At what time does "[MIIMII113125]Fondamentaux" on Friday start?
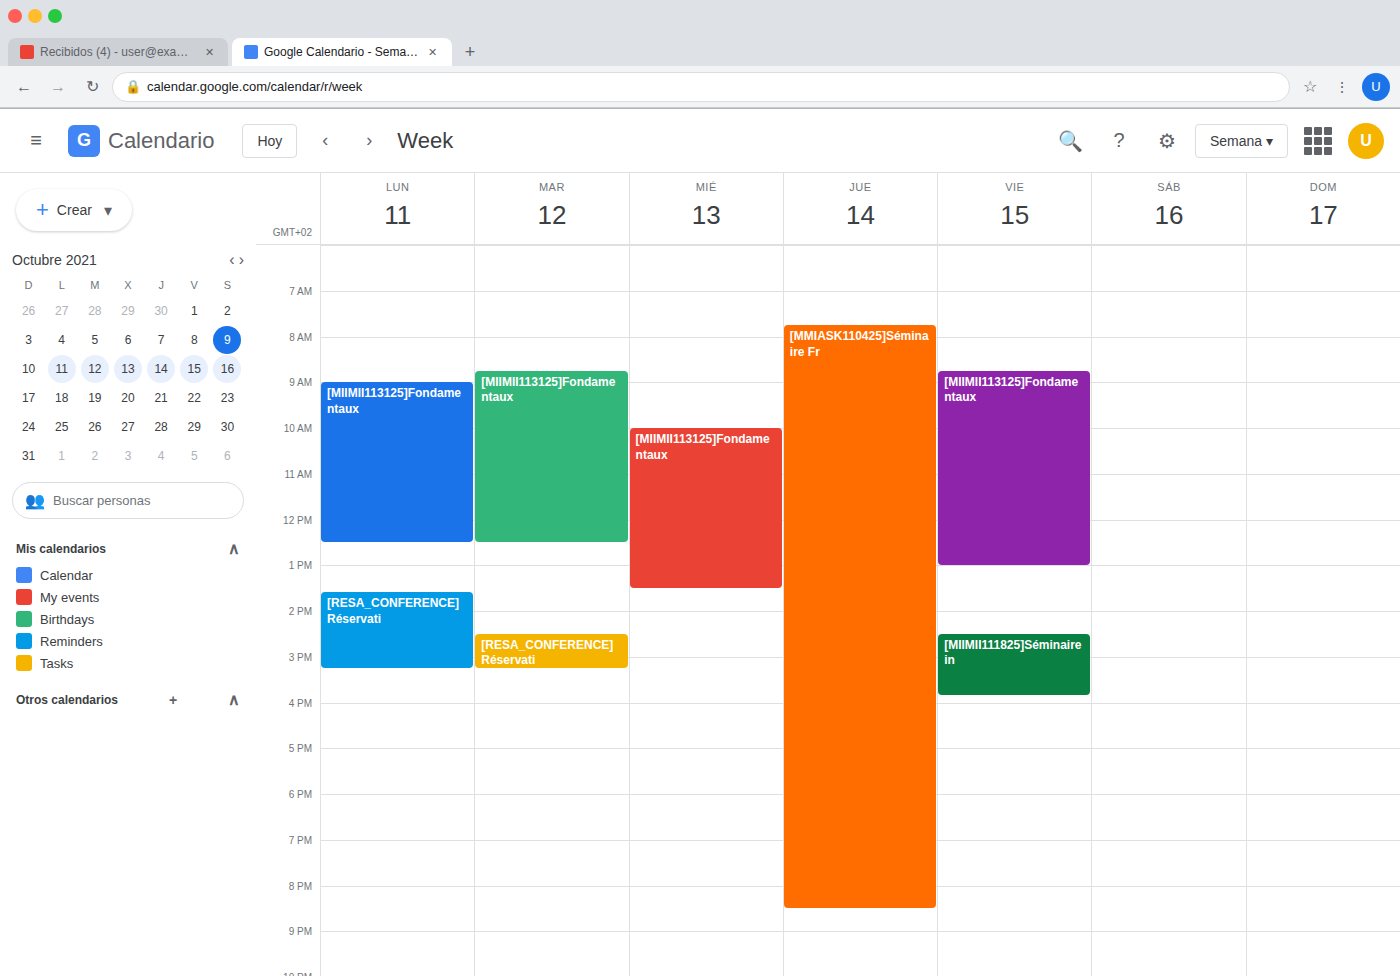
8:45 AM